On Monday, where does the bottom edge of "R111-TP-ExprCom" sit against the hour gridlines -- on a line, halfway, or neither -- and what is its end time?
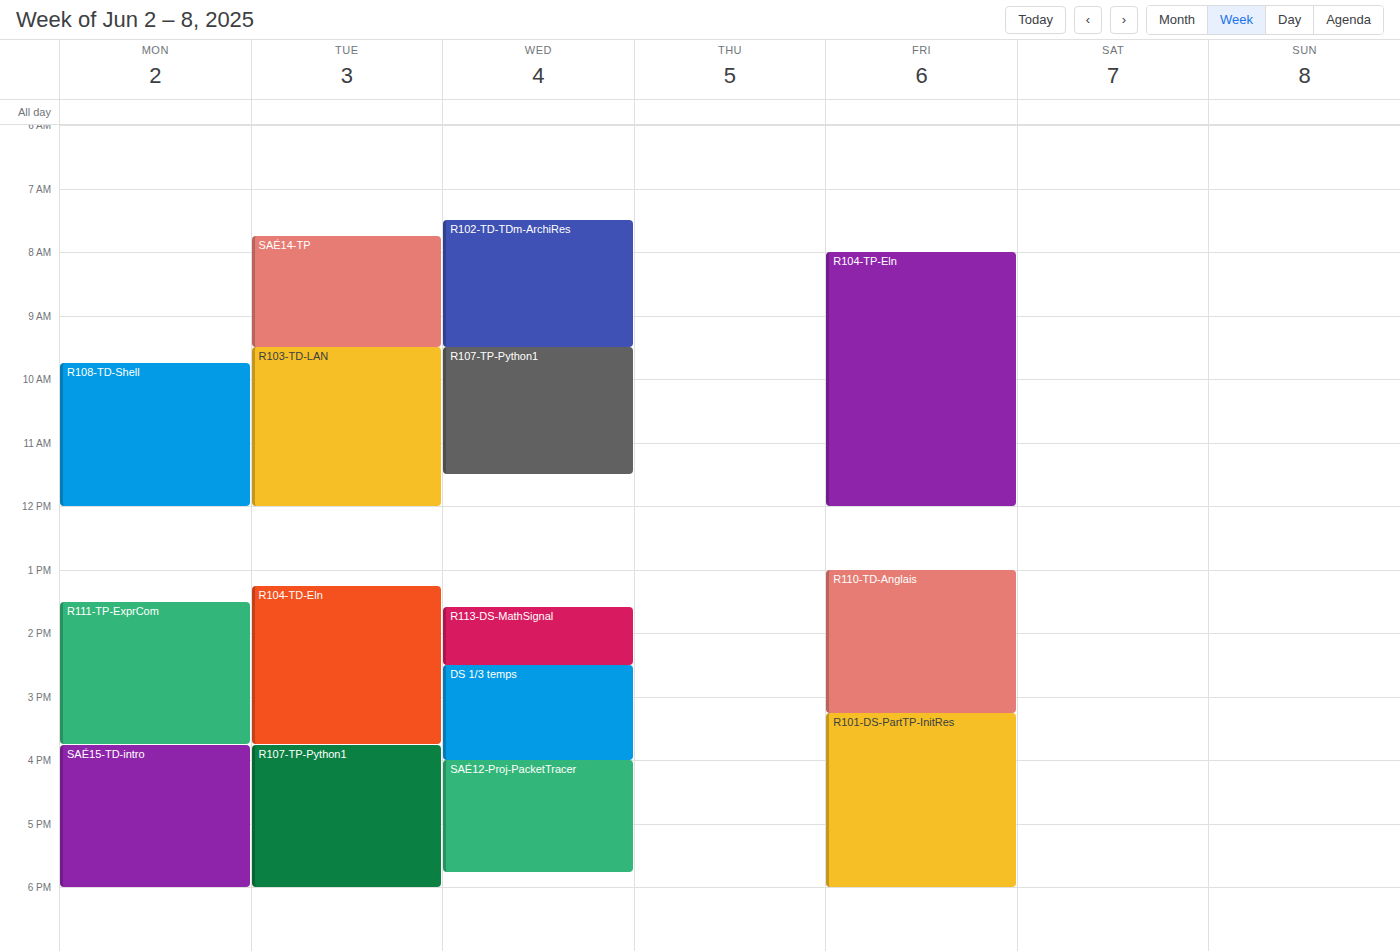
3:45 PM -- neither: three quarters of the way from the 3 PM line to the 4 PM line.